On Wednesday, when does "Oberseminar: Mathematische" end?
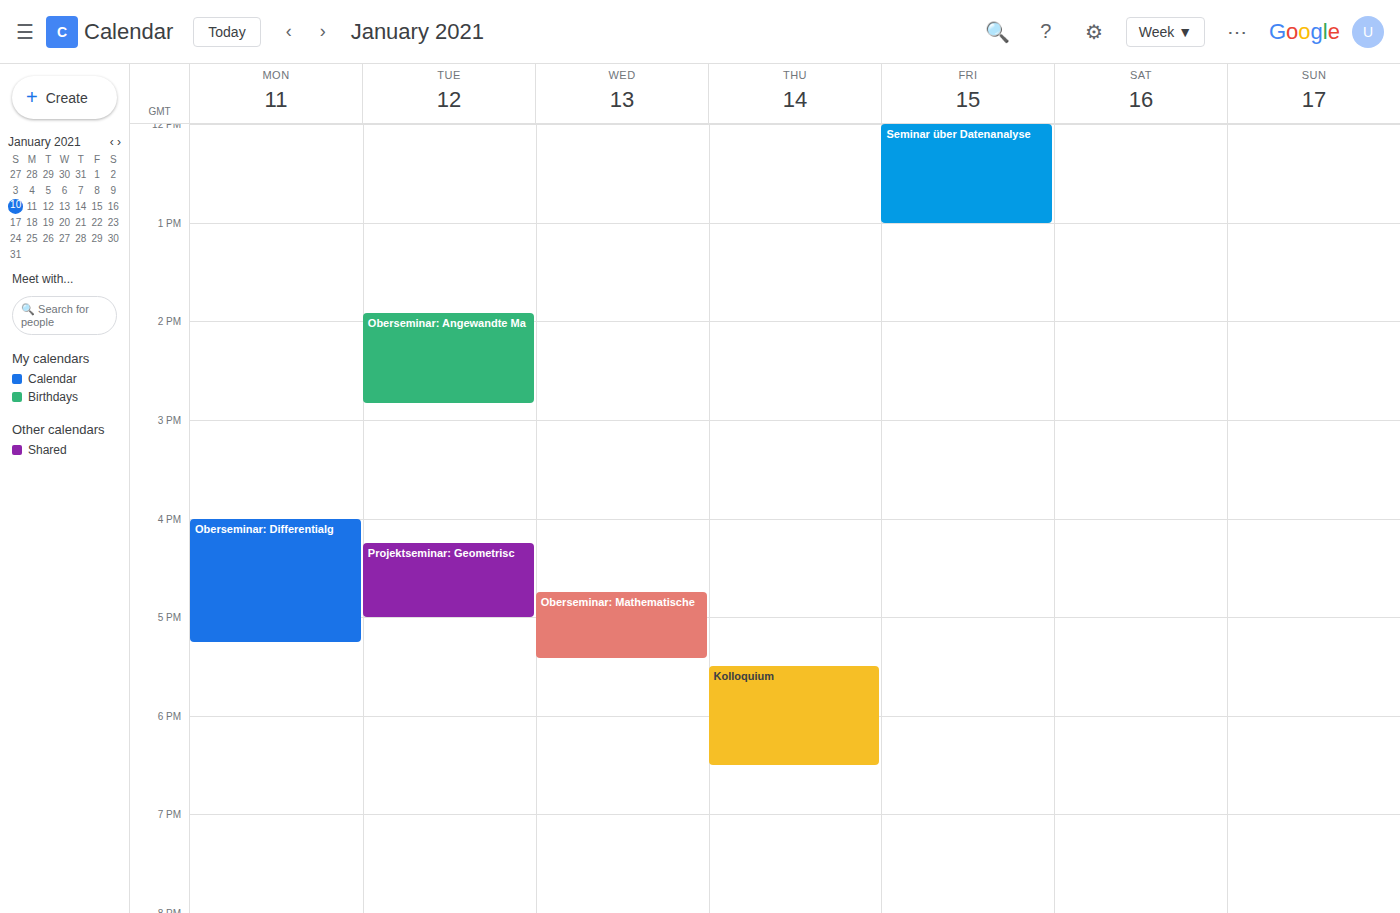
17:25